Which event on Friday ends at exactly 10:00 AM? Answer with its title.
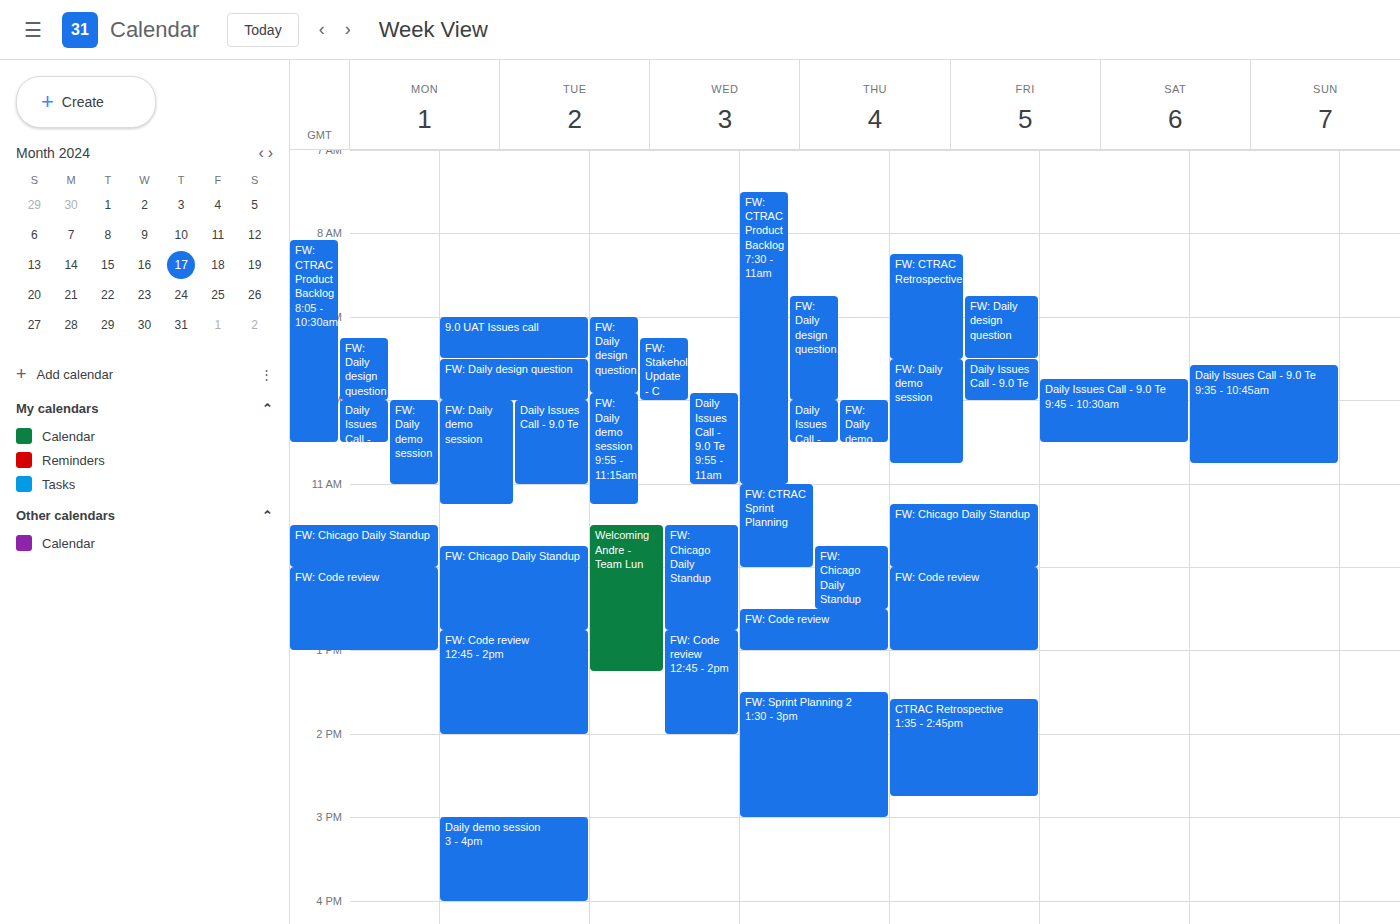
"Daily Issues Call - 9.0 Te"